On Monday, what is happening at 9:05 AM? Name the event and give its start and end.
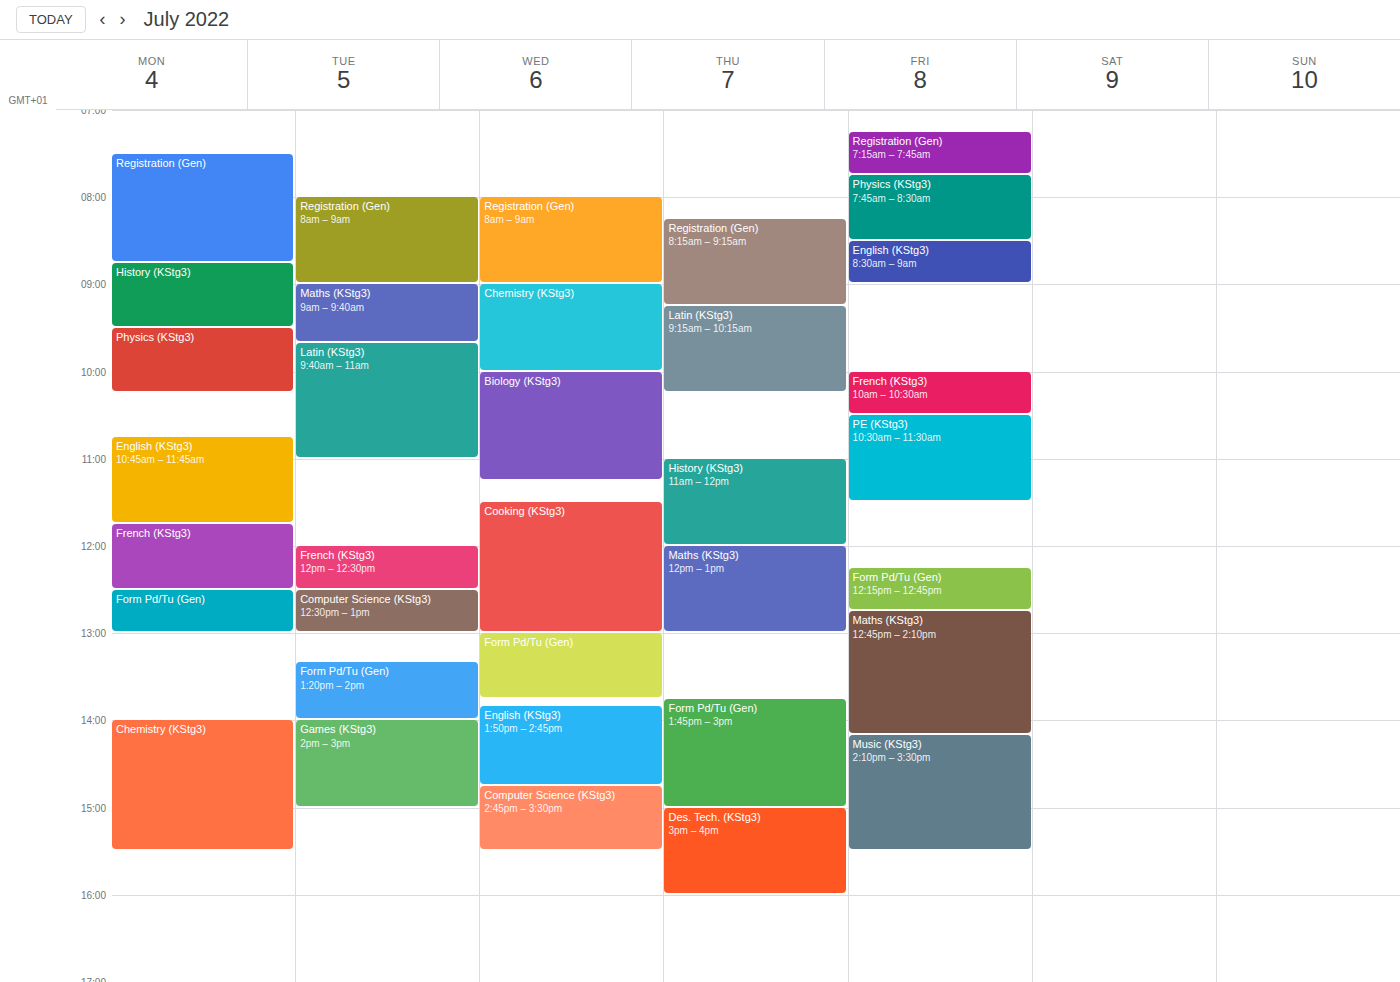
"History (KStg3)", 8:45 AM to 9:30 AM